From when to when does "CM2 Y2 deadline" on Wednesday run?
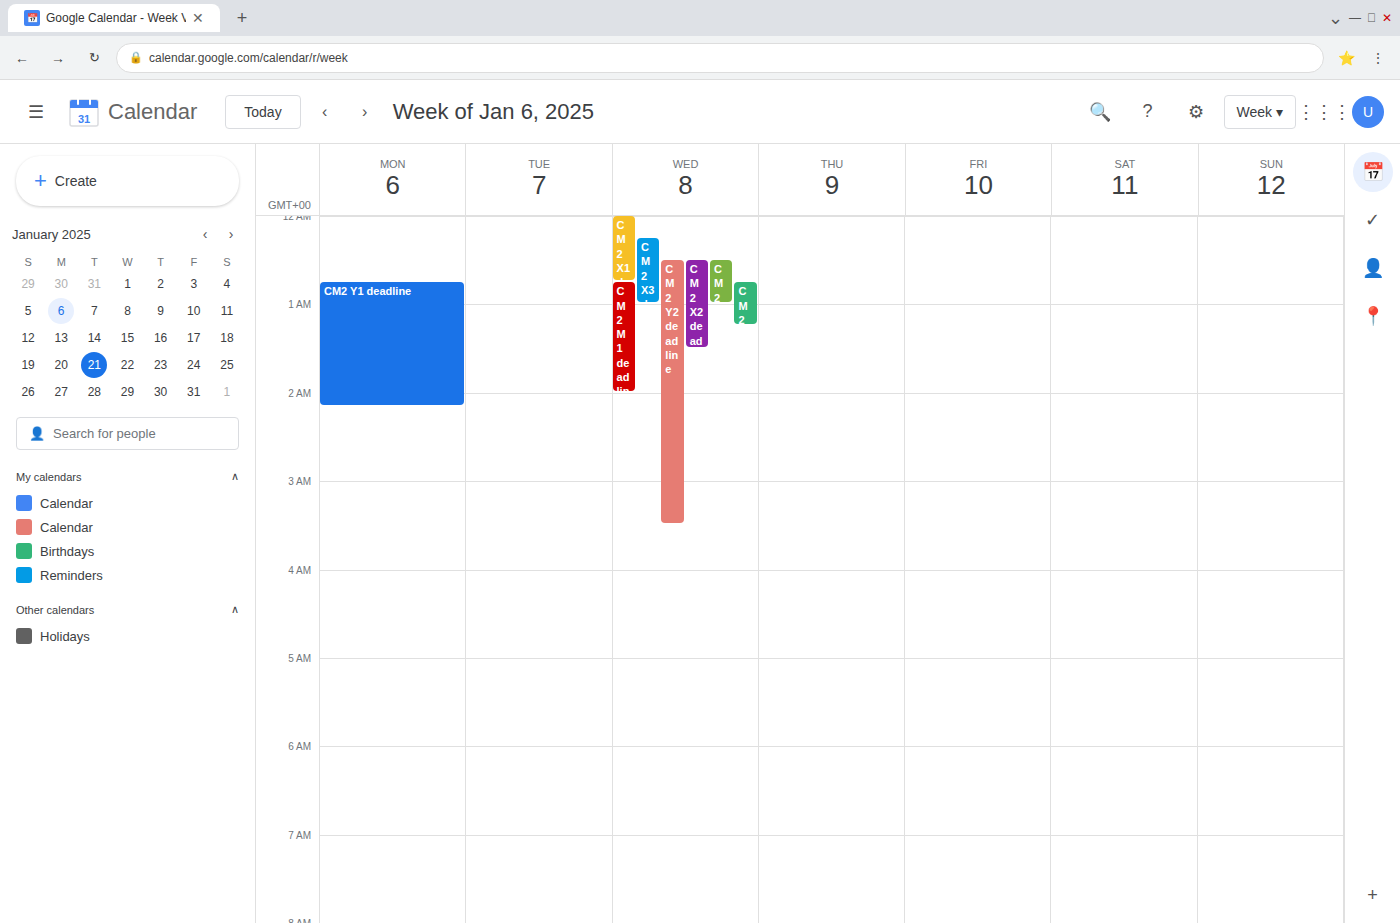
12:30 AM to 3:30 AM